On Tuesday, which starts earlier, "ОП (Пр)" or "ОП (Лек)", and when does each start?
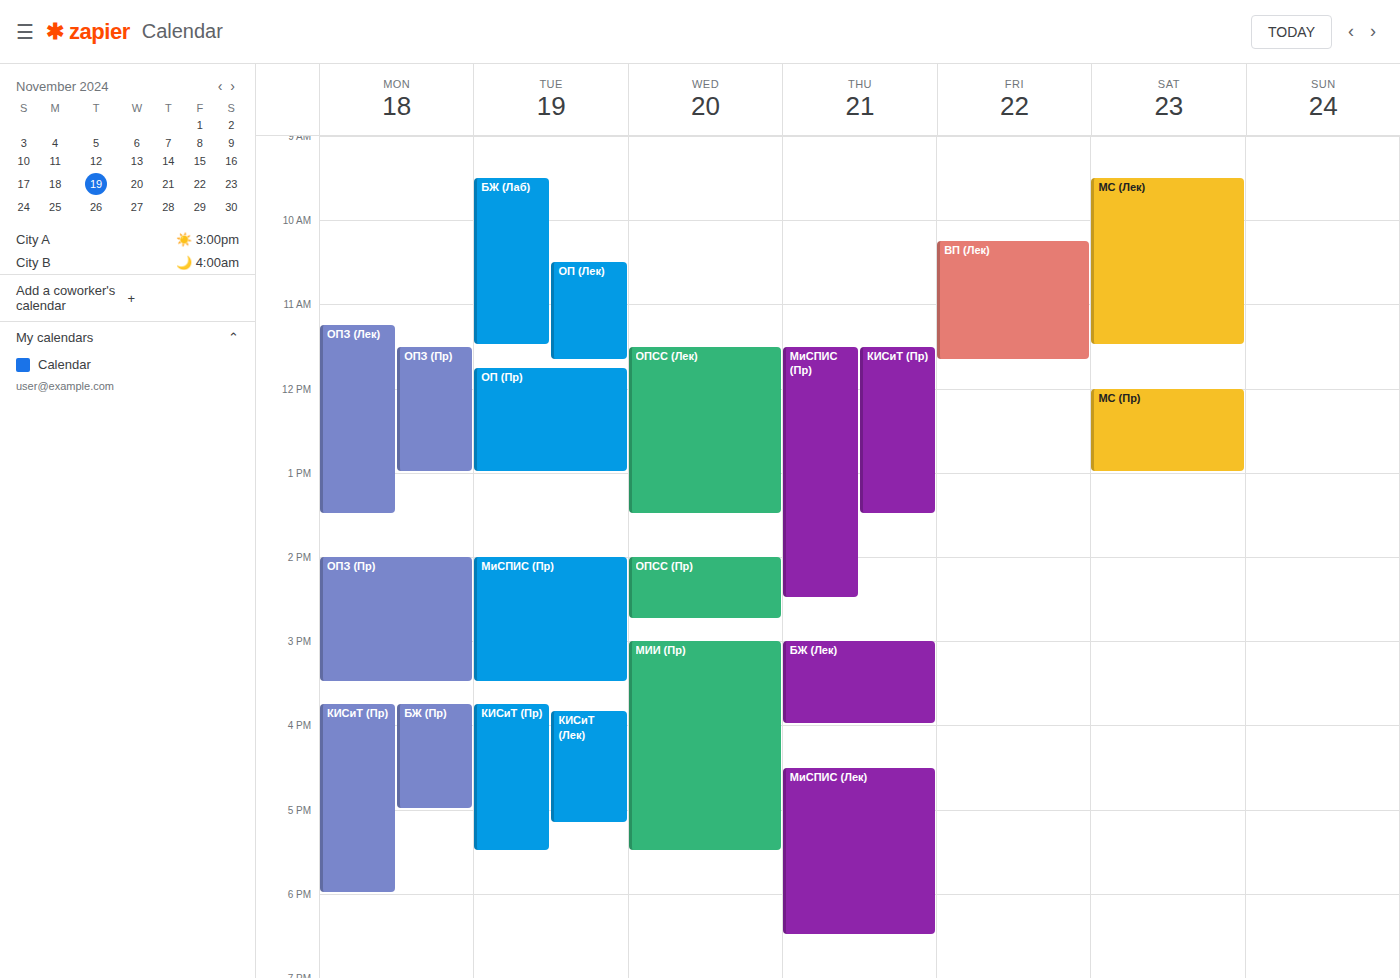
"ОП (Лек)" 10:30 AM; "ОП (Пр)" 11:45 AM.